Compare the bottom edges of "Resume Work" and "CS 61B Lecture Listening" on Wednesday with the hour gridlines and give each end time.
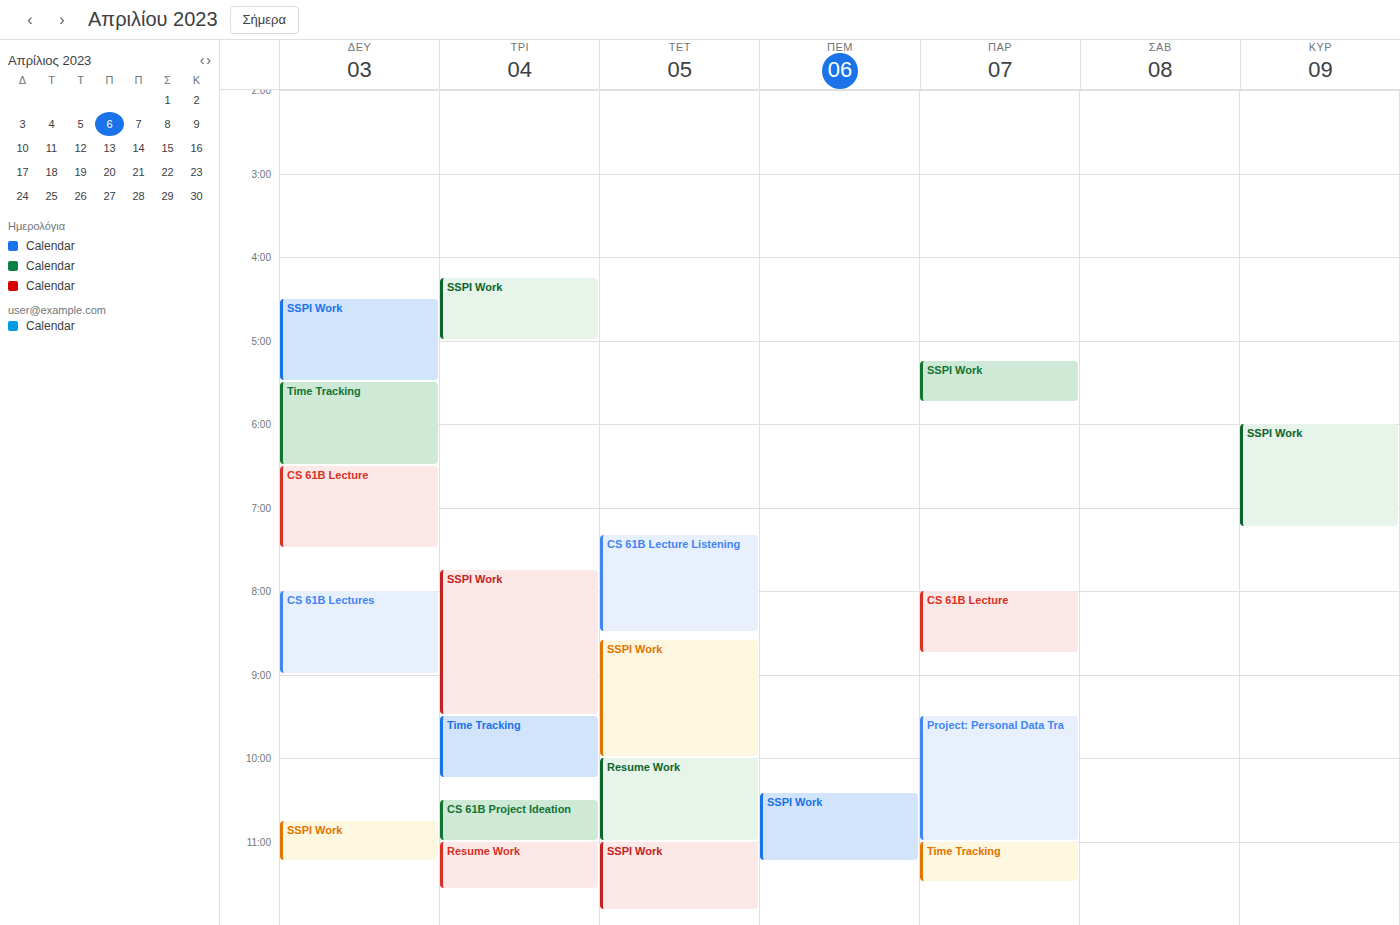
"Resume Work": 11:00 PM, exactly on the 11 PM line. "CS 61B Lecture Listening": 8:30 PM, halfway between the 8 PM and 9 PM lines.